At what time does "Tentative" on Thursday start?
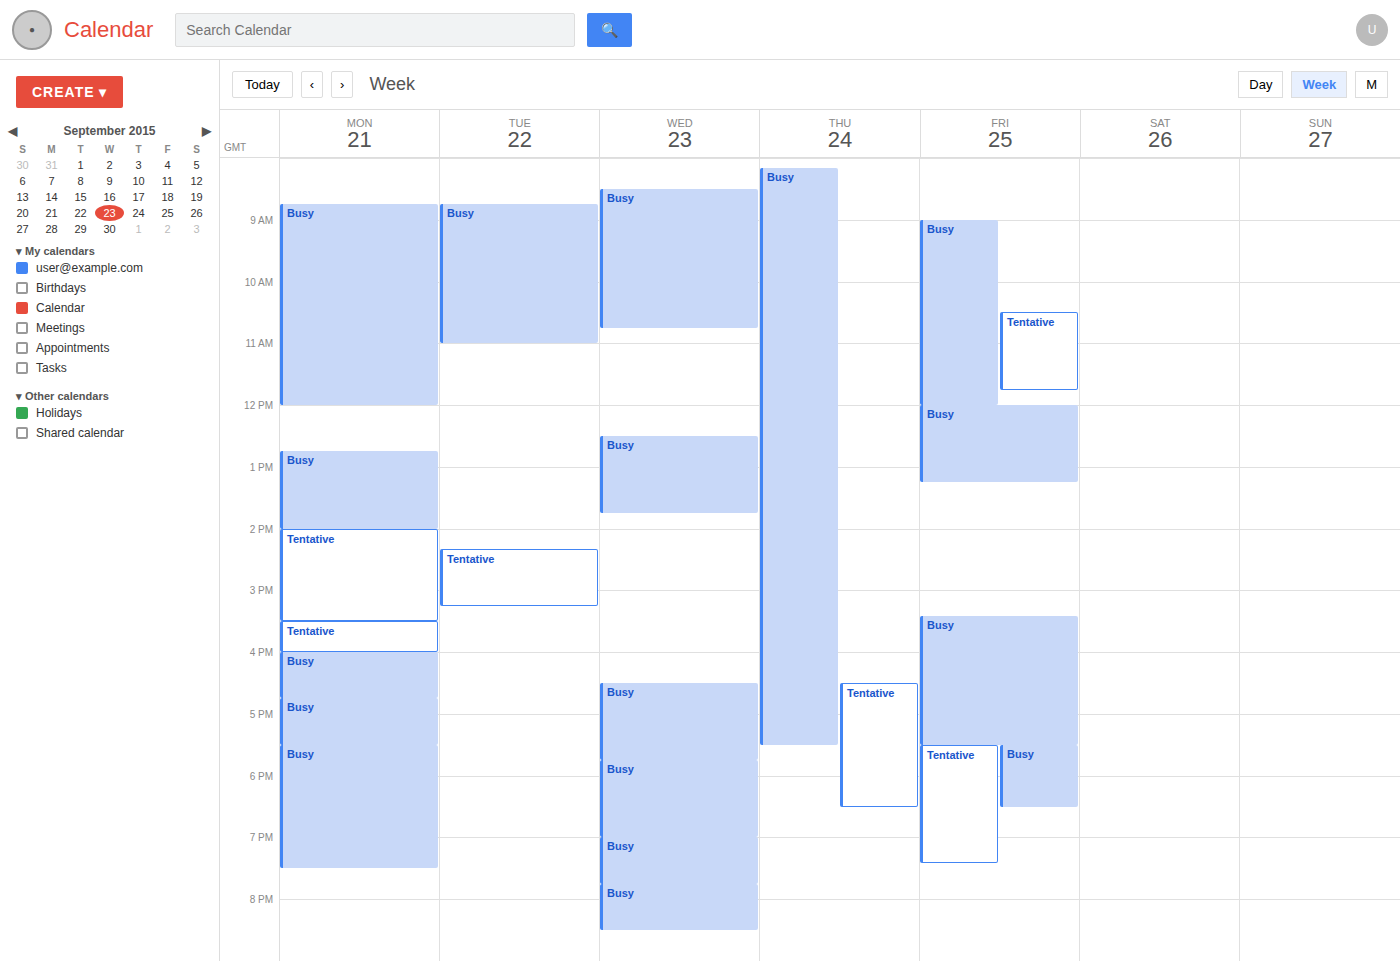
16:30